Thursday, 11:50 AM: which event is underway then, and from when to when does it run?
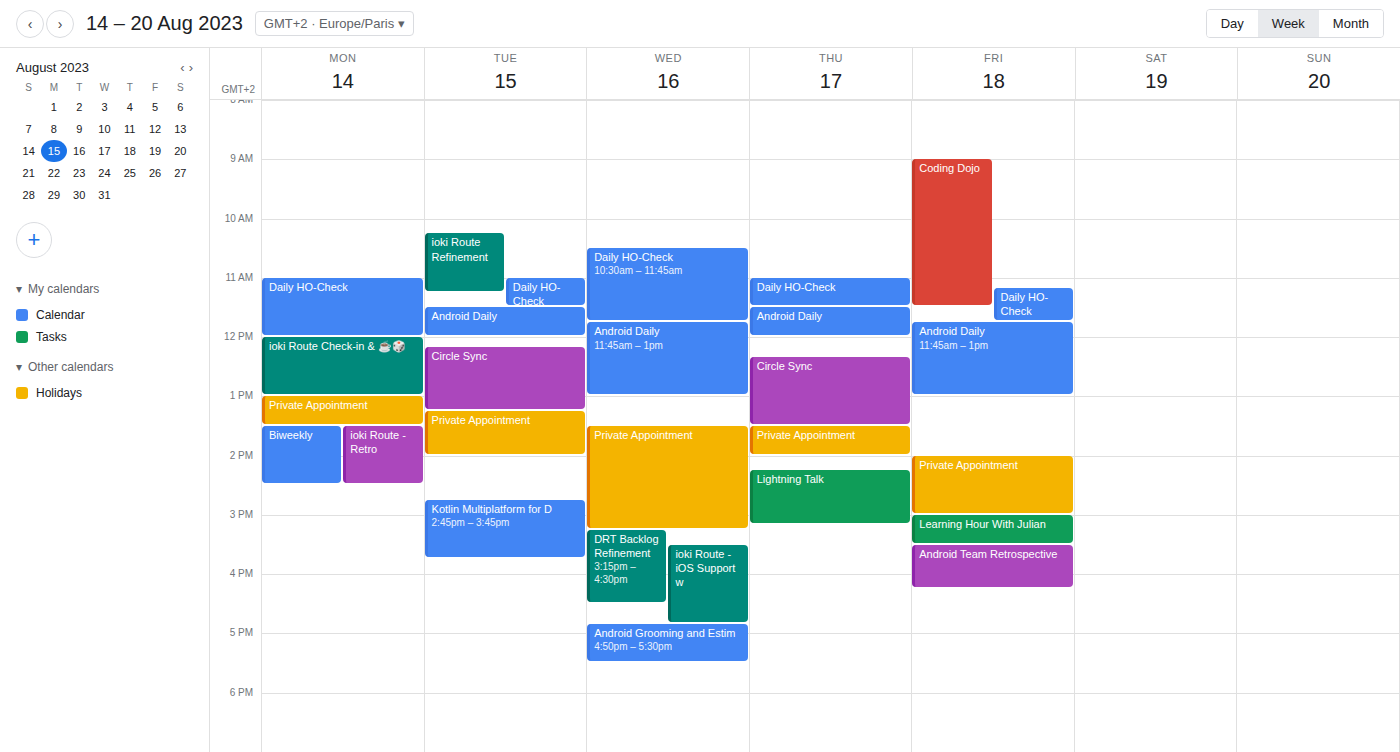
"Android Daily", 11:30 AM to 12:00 PM